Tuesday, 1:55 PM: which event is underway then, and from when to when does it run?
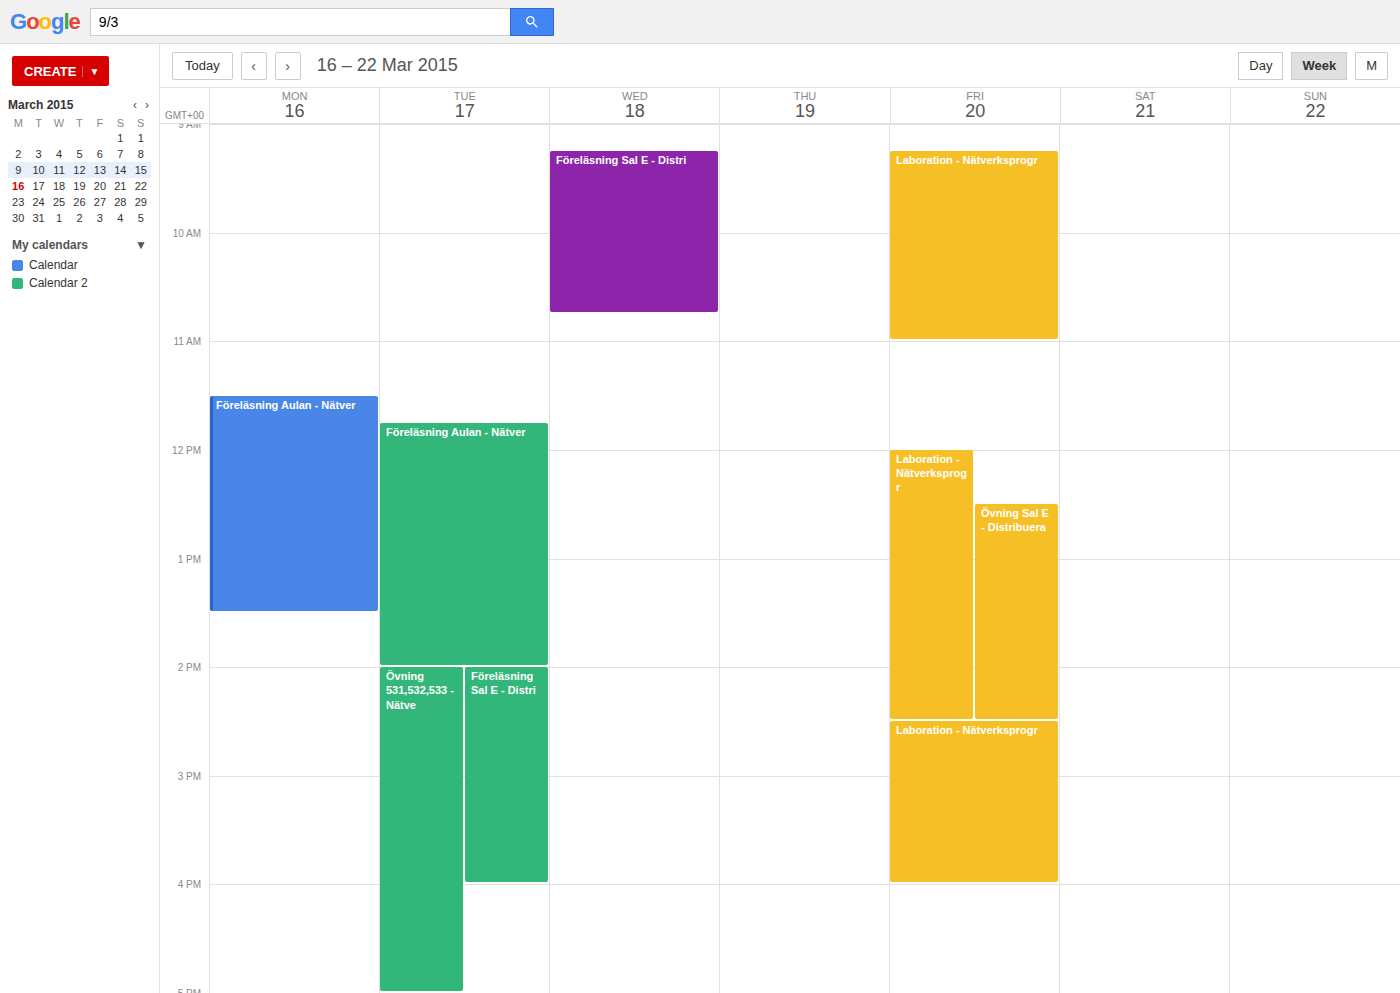
"Föreläsning Aulan - Nätver", 11:45 AM to 2:00 PM